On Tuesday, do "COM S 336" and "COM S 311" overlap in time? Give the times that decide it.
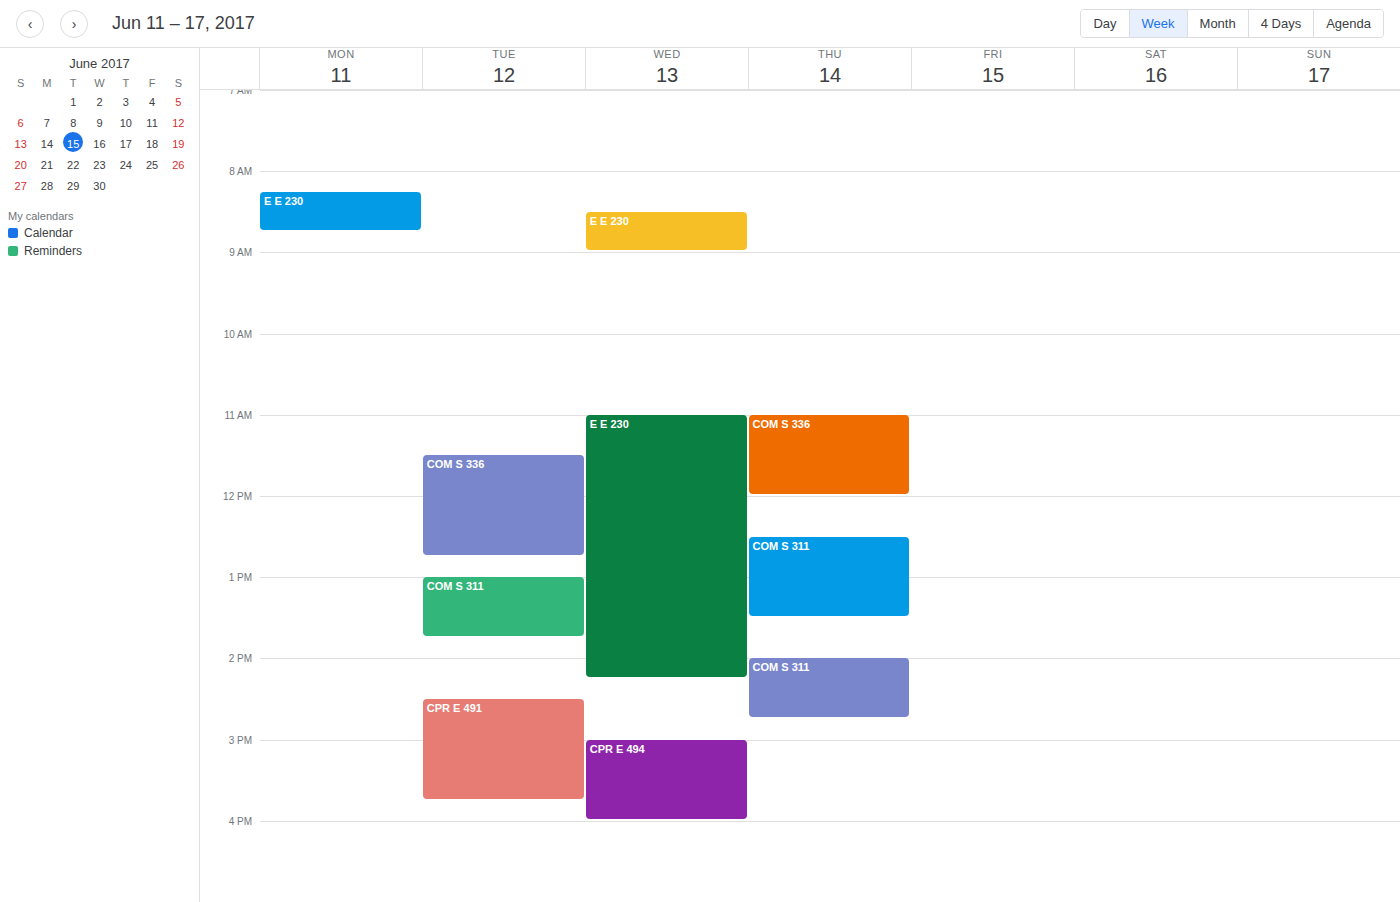
"COM S 336" ends at 12:45 PM and "COM S 311" starts at 1:00 PM -- no overlap.